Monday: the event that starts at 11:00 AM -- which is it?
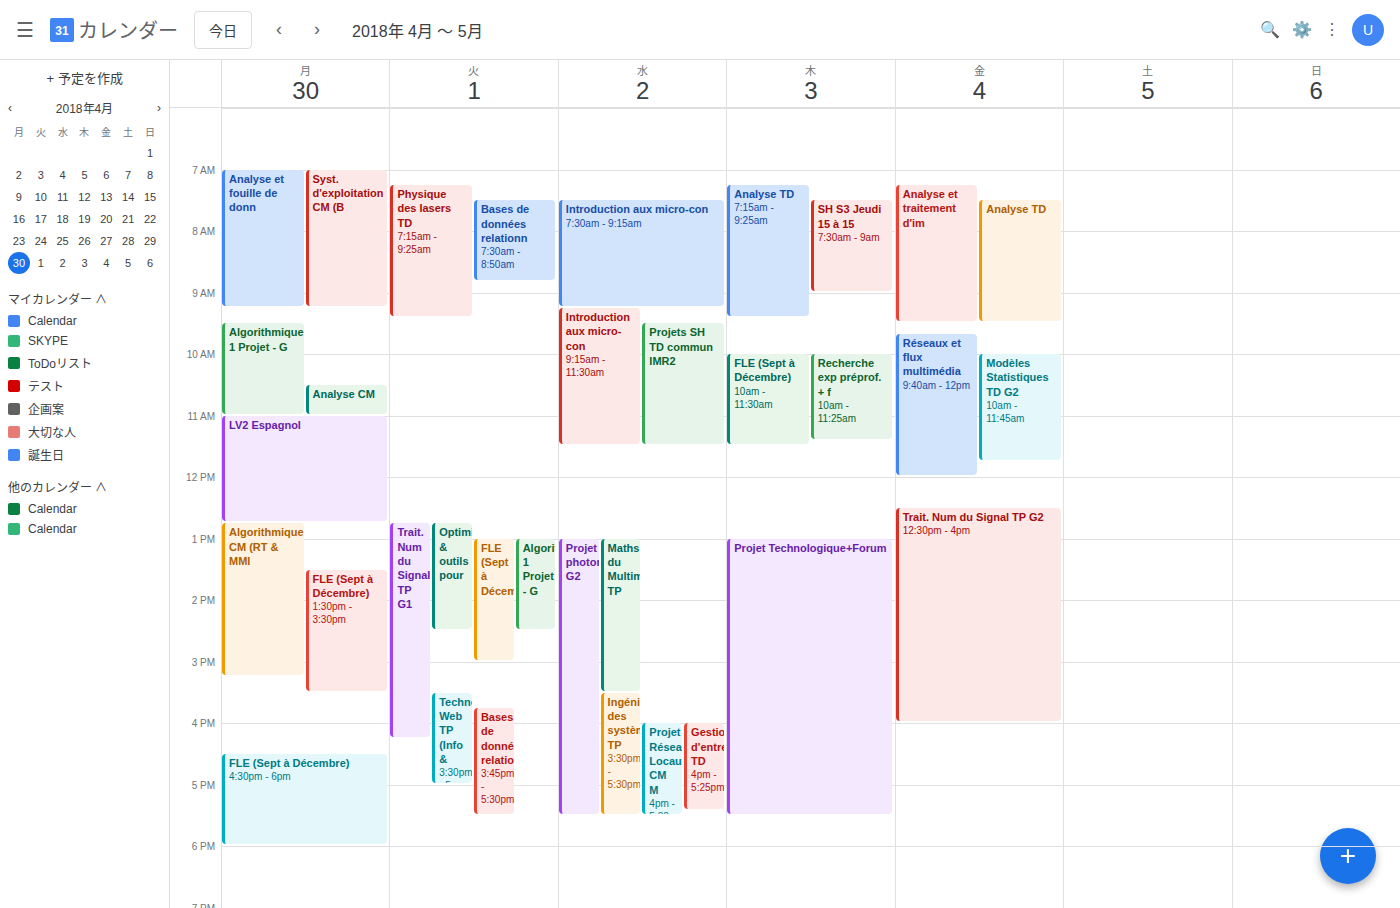
"LV2 Espagnol"